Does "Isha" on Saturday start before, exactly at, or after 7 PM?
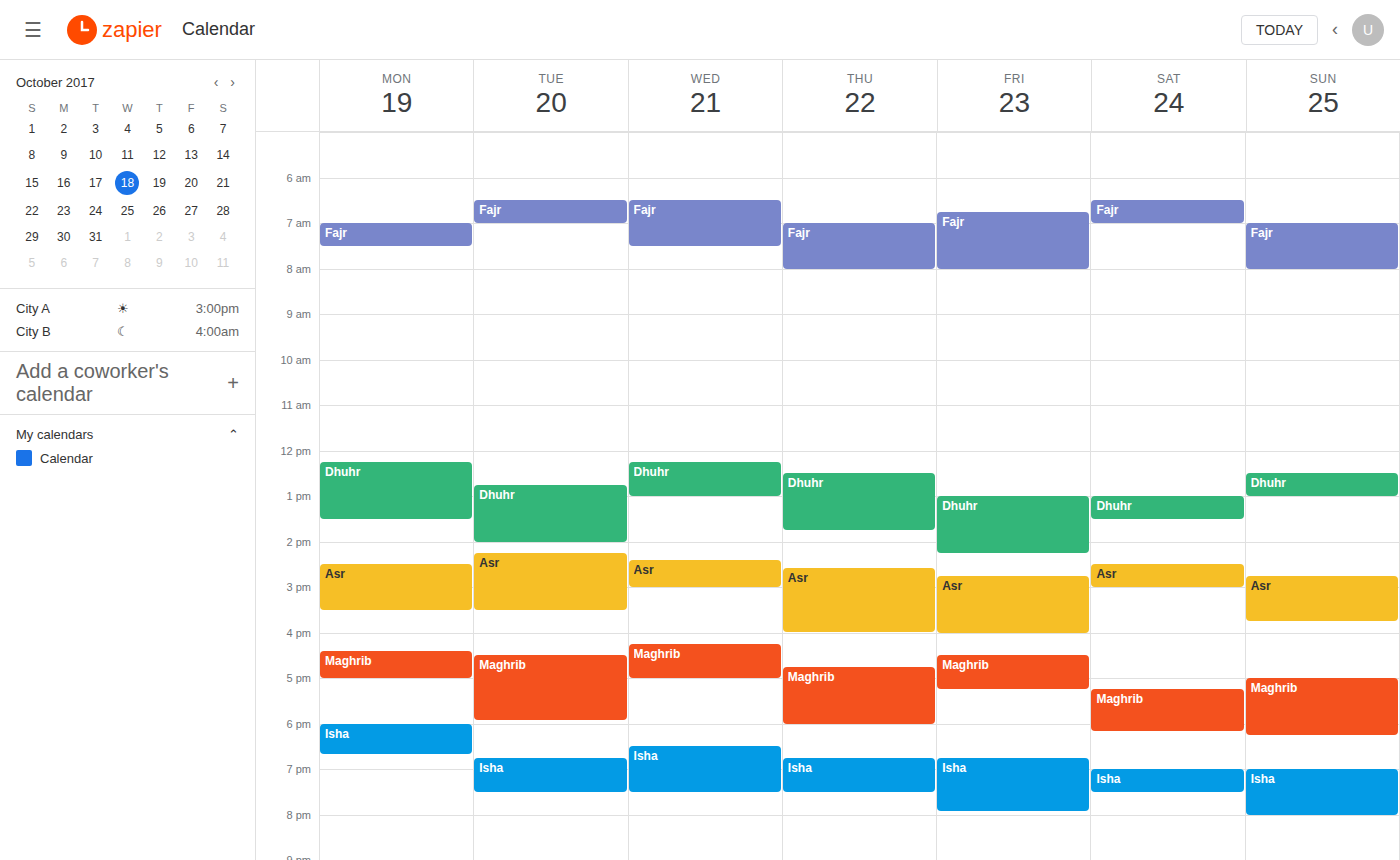
7:00 PM -- exactly at 7 PM, on the 7 PM line.